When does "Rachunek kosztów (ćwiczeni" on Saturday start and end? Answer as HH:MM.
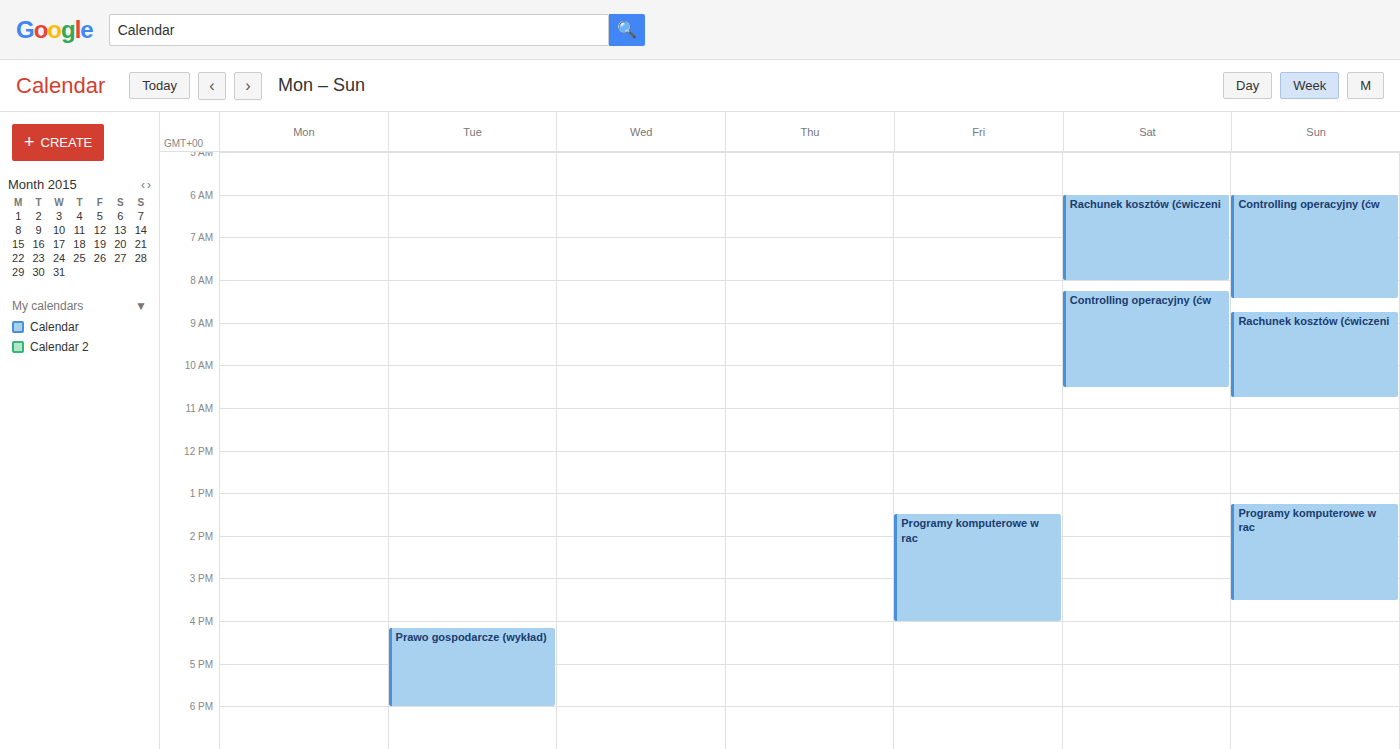
06:00 to 08:00